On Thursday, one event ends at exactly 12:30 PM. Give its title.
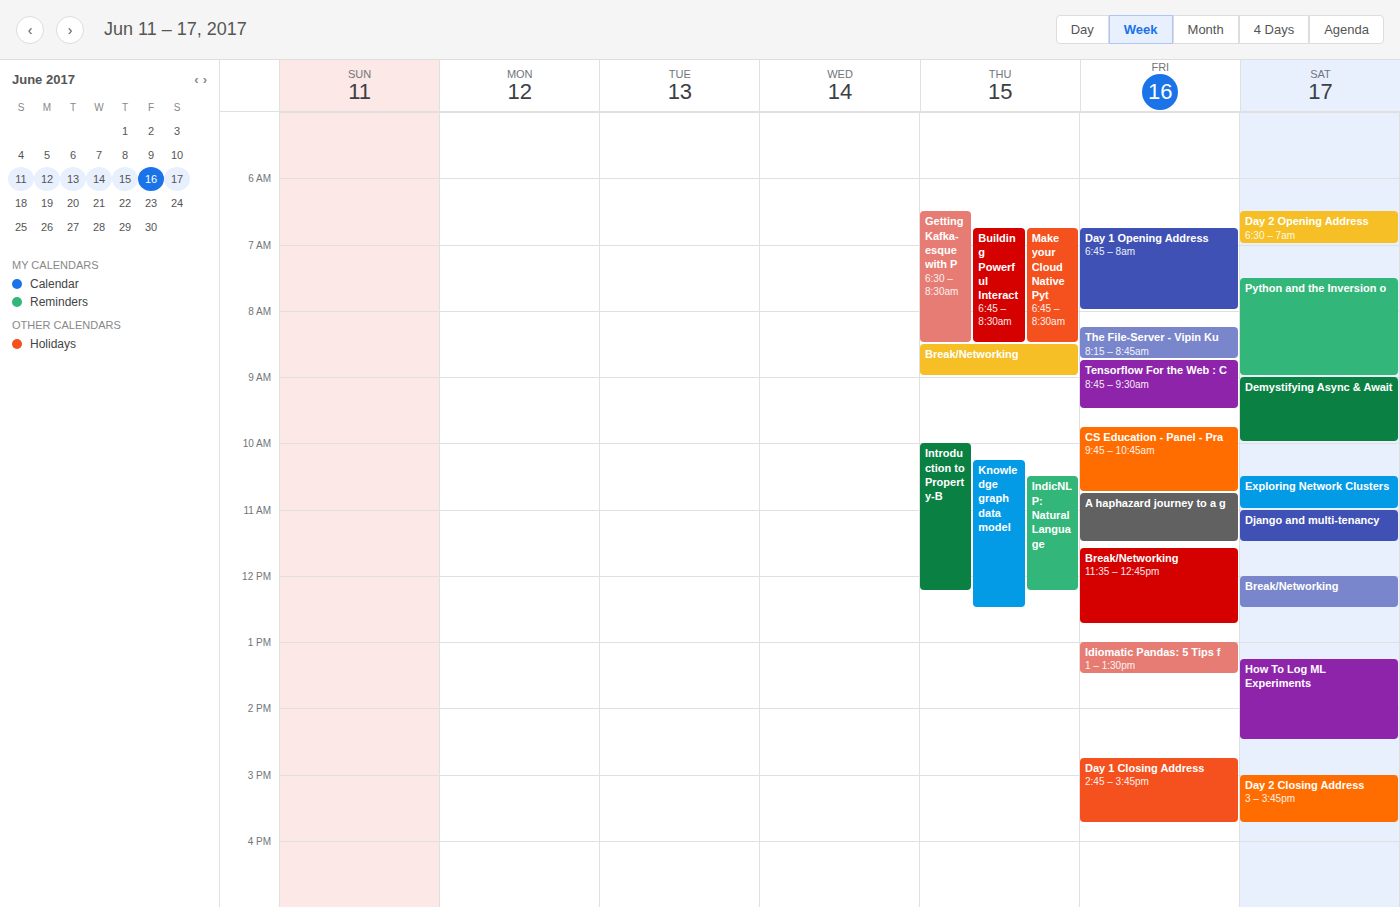
"Knowledge graph data model"